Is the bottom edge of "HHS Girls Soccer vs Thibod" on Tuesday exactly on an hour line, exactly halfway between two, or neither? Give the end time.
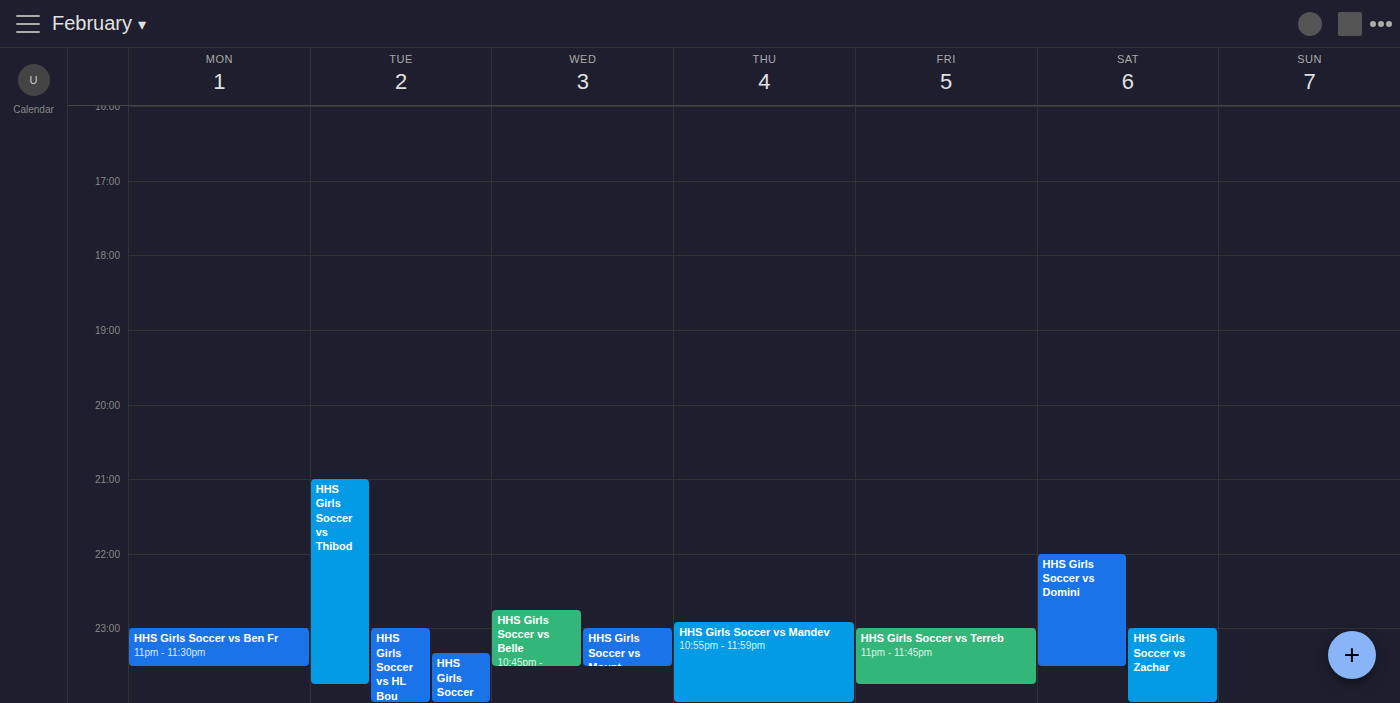
11:45 PM -- neither: three quarters of the way from the 11 PM line to the 12 AM line.